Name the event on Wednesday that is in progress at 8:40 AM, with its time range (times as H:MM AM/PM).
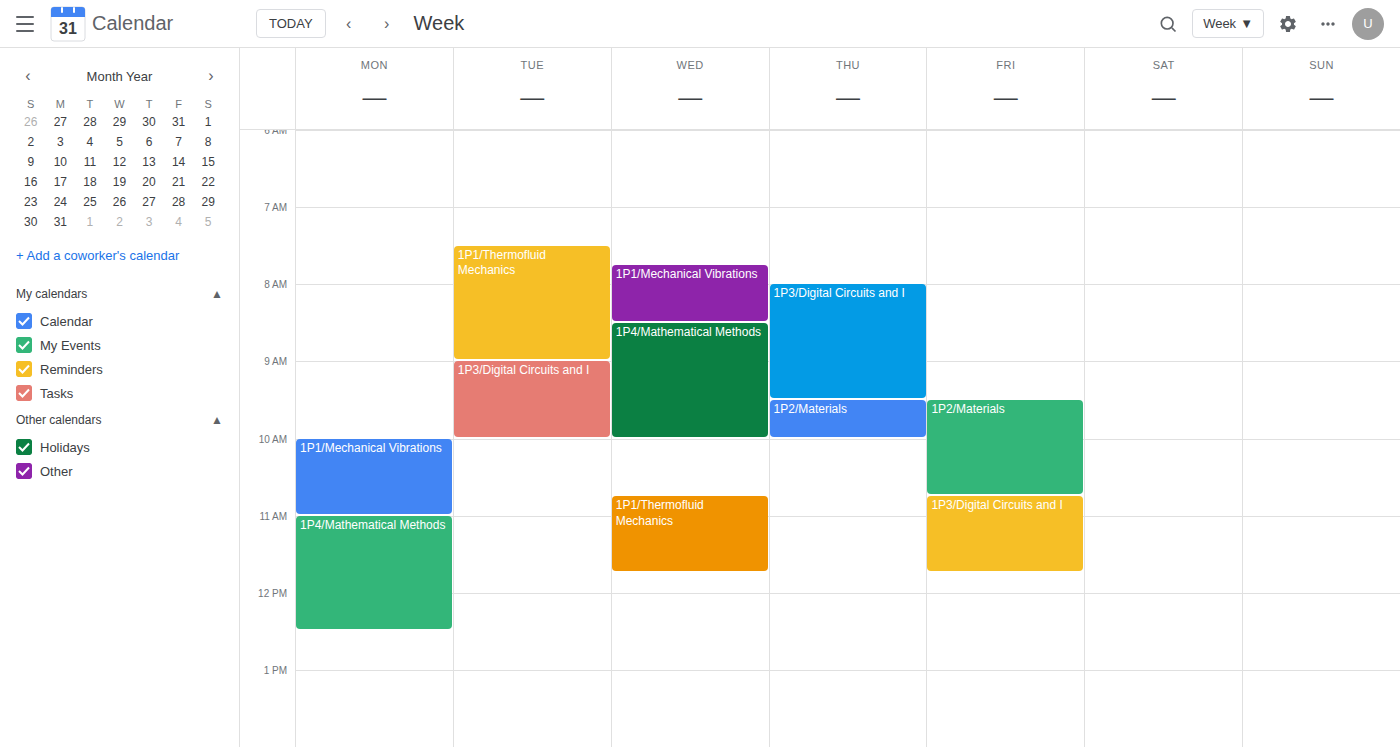
"1P4/Mathematical Methods", 8:30 AM to 10:00 AM